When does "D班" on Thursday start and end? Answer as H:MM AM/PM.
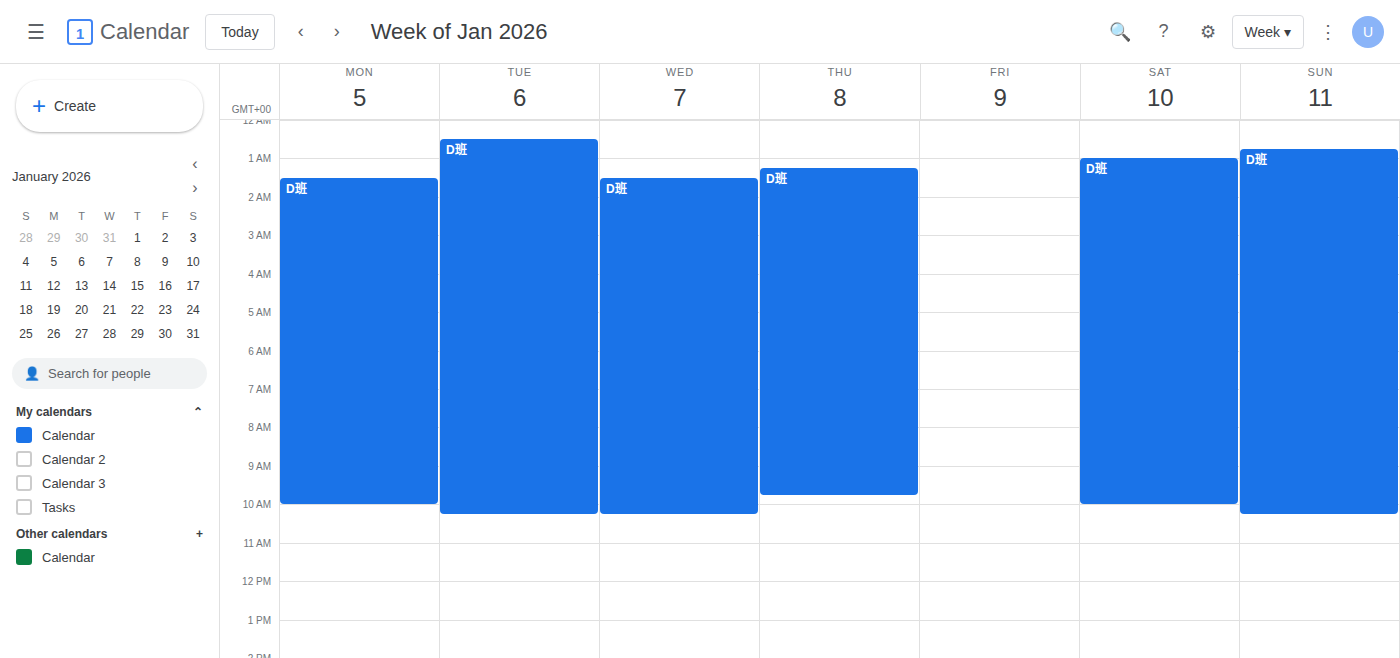
1:15 AM to 9:45 AM